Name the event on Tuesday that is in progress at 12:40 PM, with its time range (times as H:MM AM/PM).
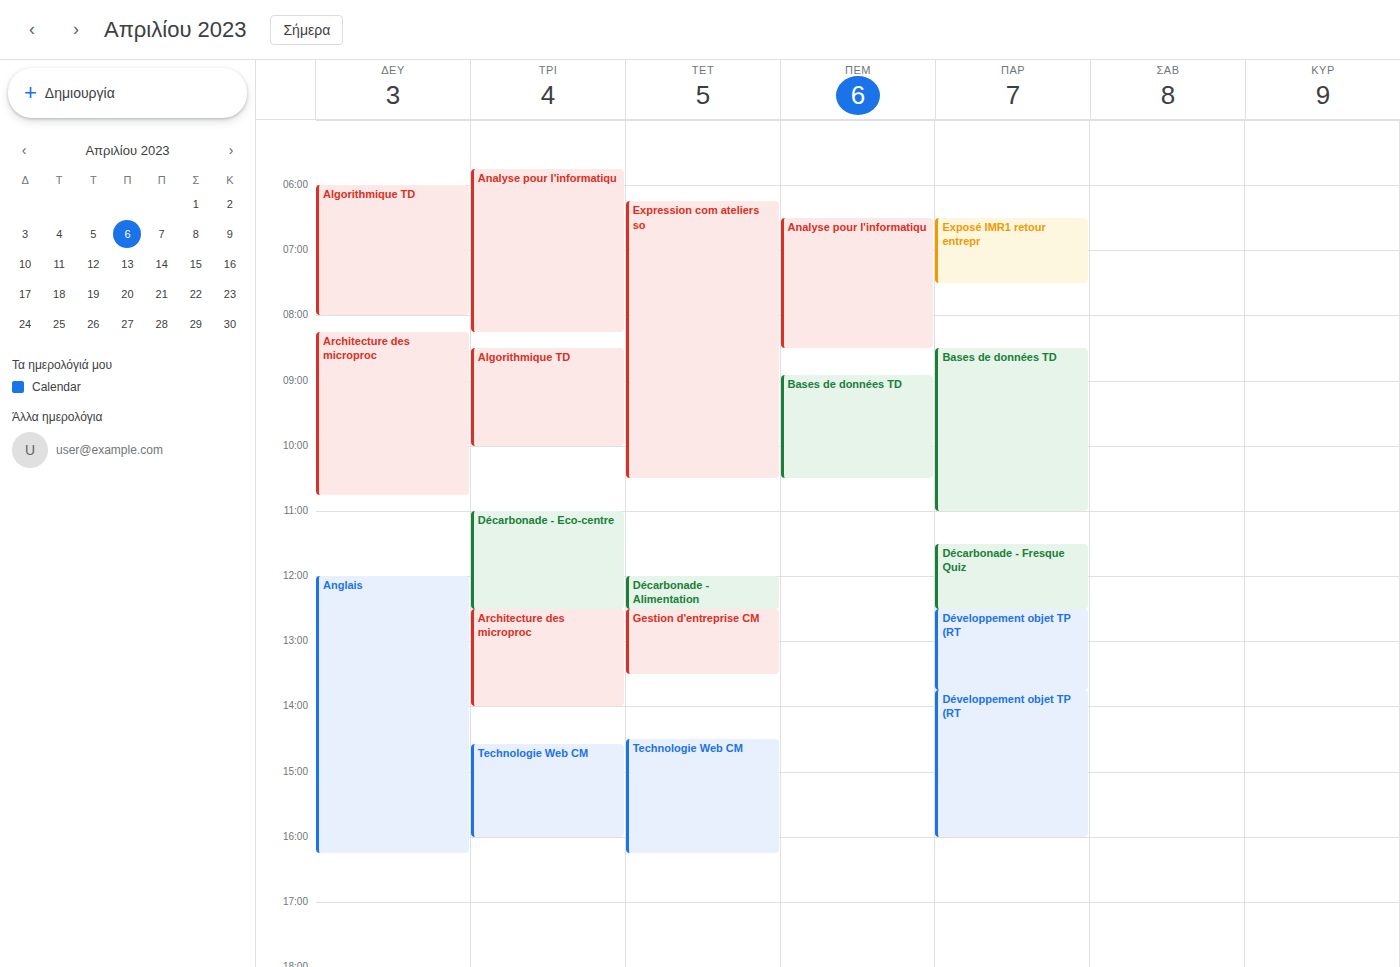
"Architecture des microproc", 12:30 PM to 2:00 PM